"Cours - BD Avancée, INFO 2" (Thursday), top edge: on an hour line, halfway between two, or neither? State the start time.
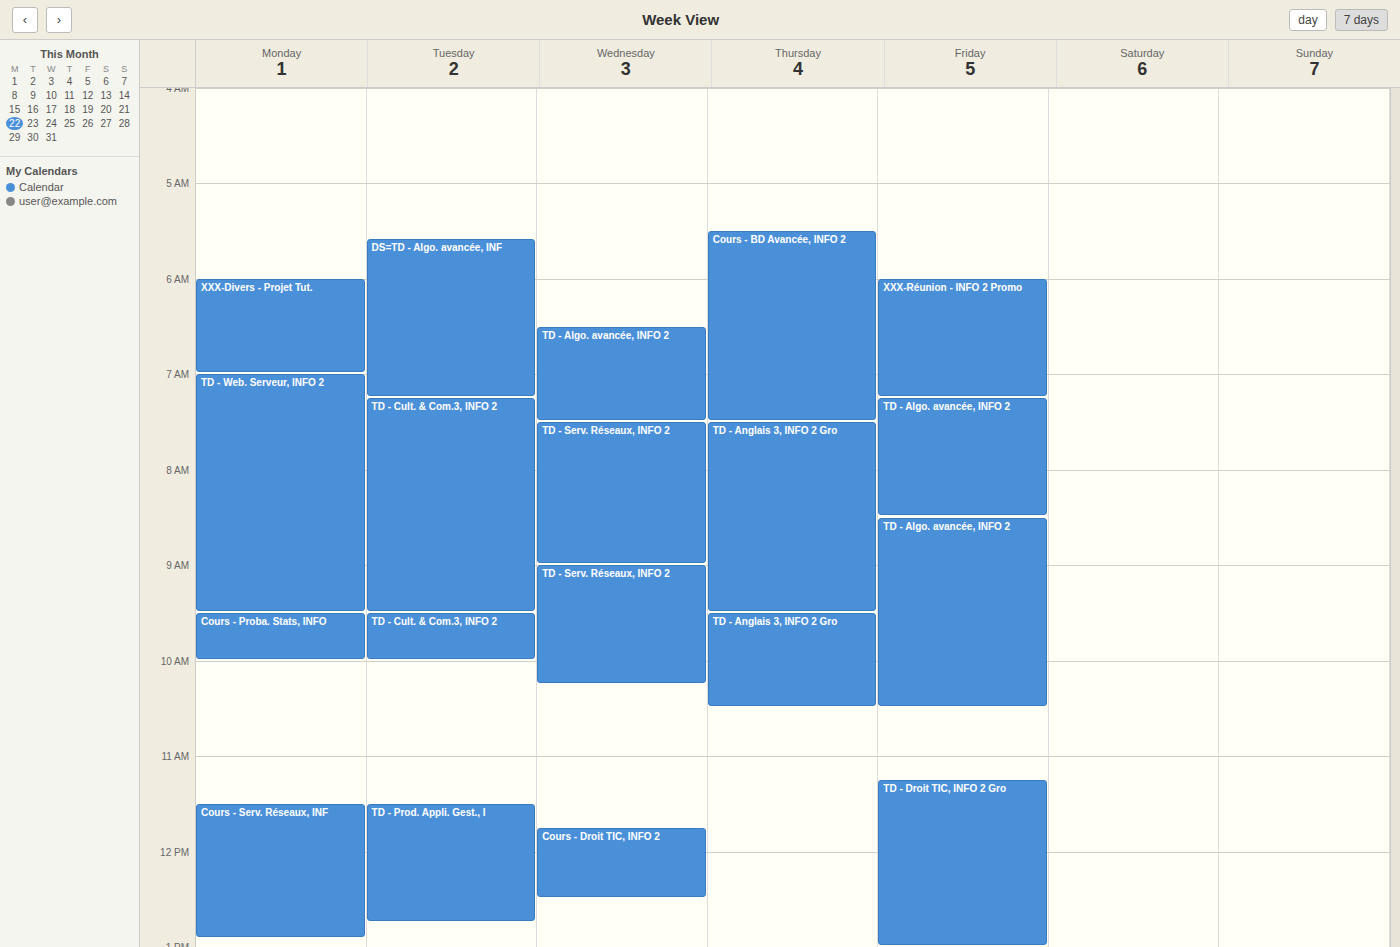
5:30 AM -- halfway between the 5 AM and 6 AM lines.